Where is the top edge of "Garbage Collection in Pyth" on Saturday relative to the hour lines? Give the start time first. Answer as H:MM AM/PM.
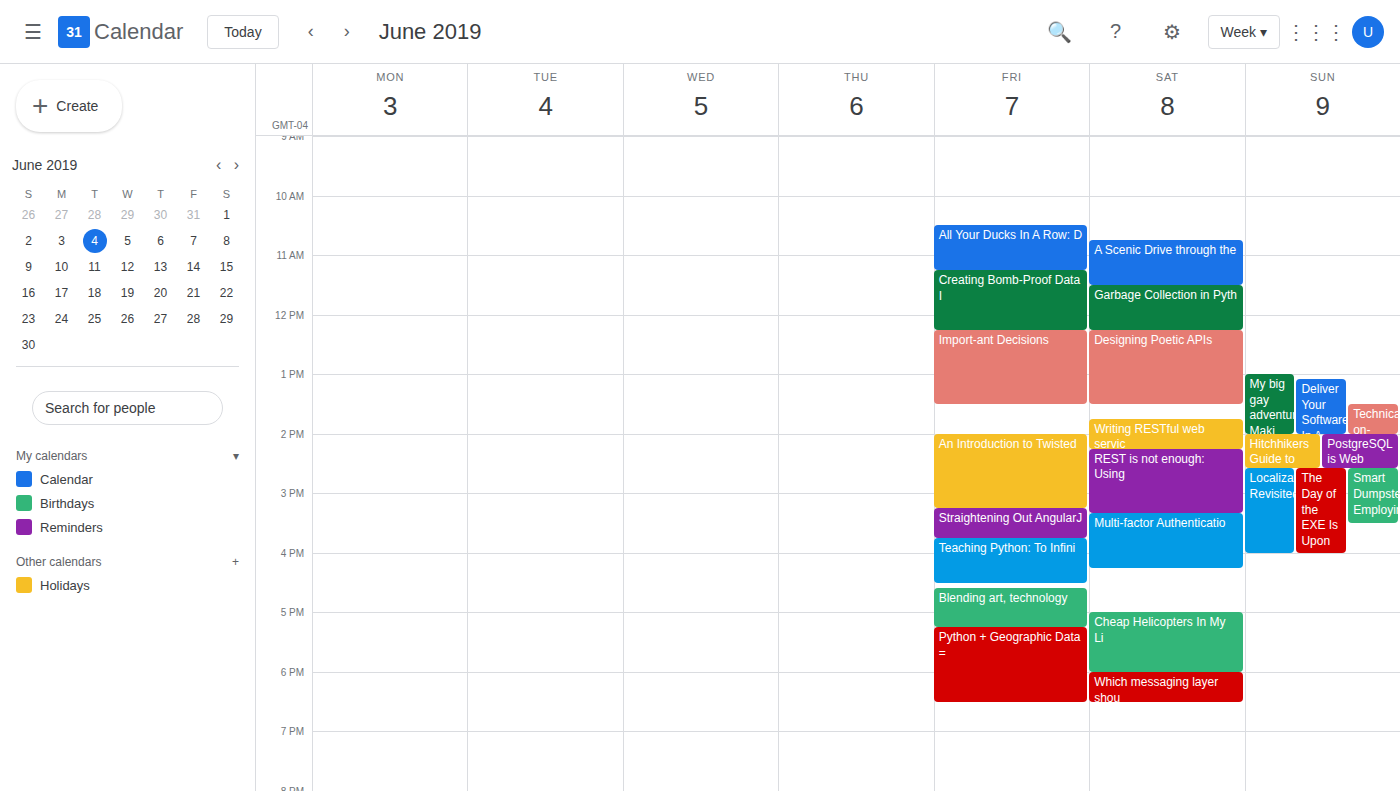
11:30 AM -- halfway between the 11 AM and 12 PM lines.